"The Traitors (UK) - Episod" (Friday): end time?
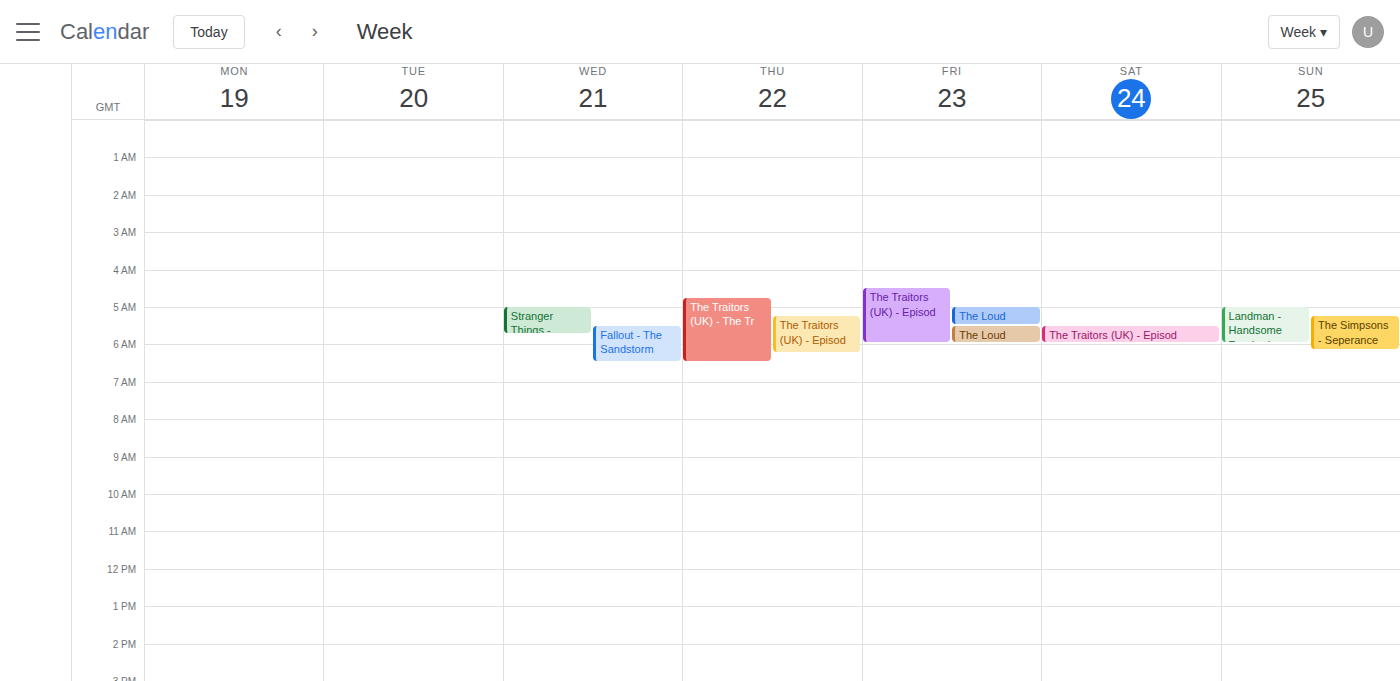
6:00 AM